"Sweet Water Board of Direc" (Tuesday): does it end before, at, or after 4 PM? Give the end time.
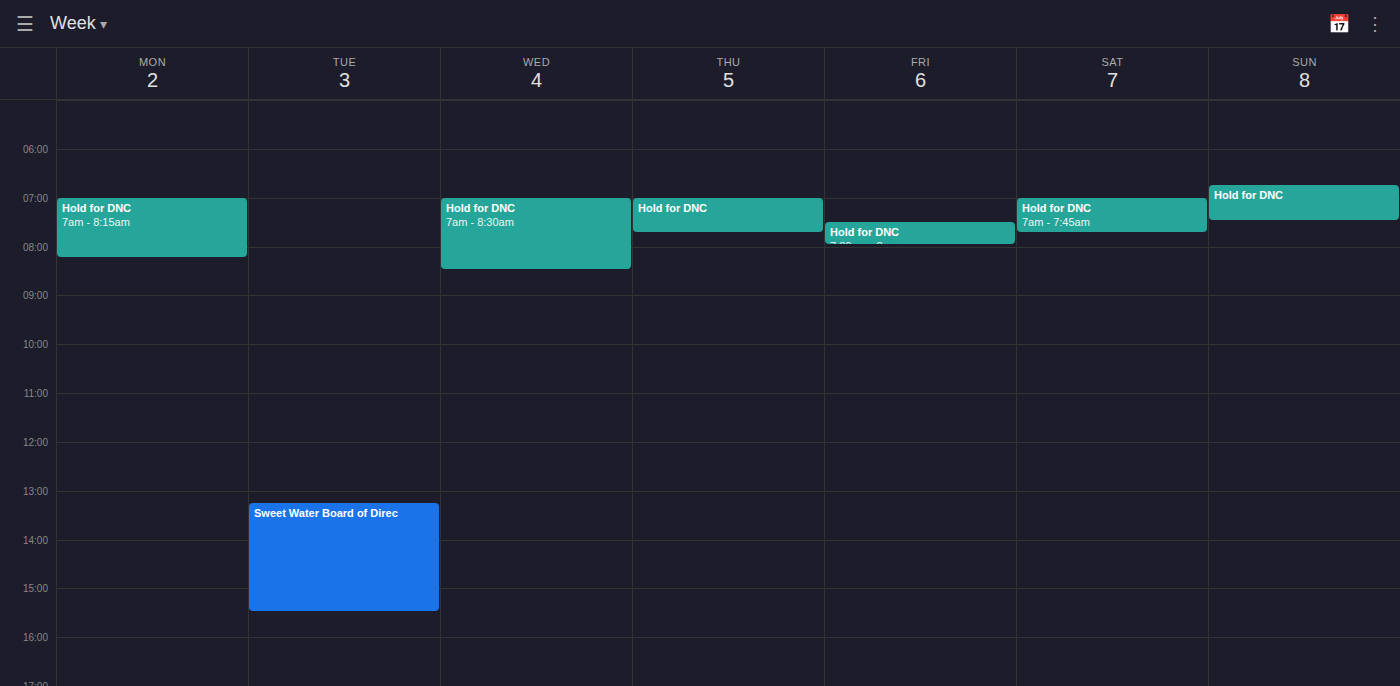
3:30 PM -- before 4 PM, 30 minutes above the 4 PM line.